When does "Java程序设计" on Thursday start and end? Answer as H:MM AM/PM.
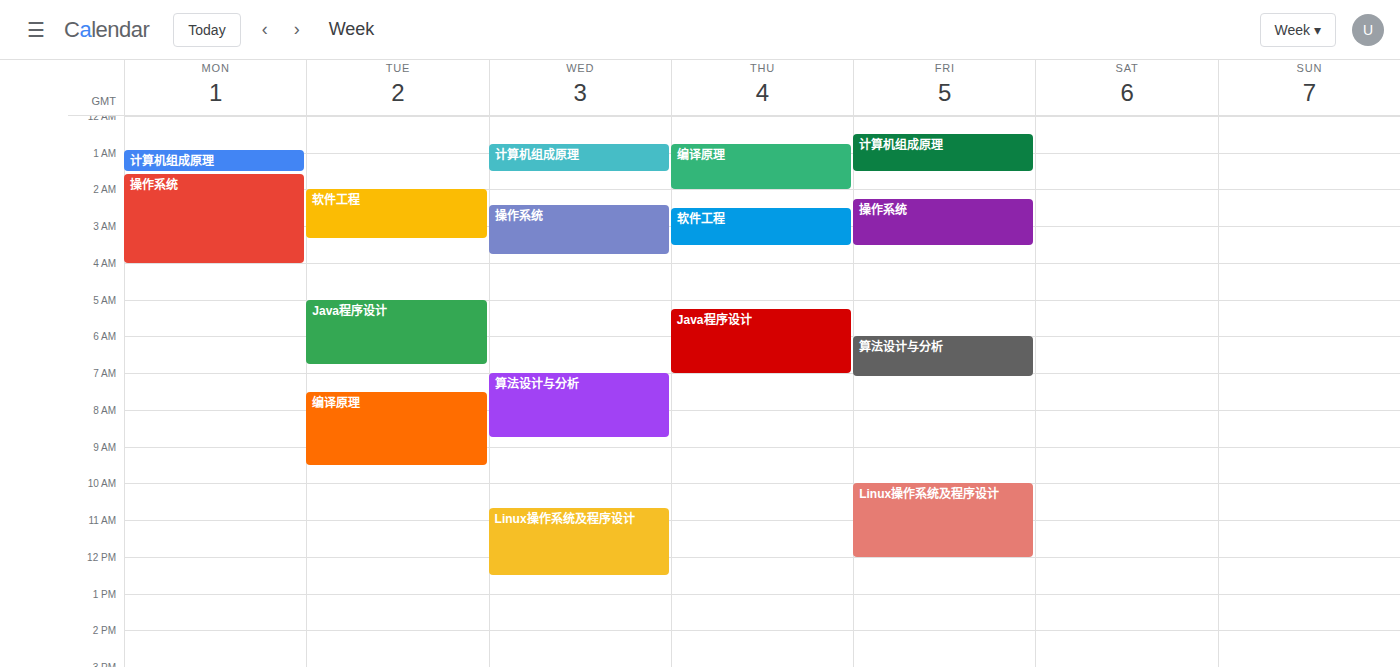
5:15 AM to 7:00 AM